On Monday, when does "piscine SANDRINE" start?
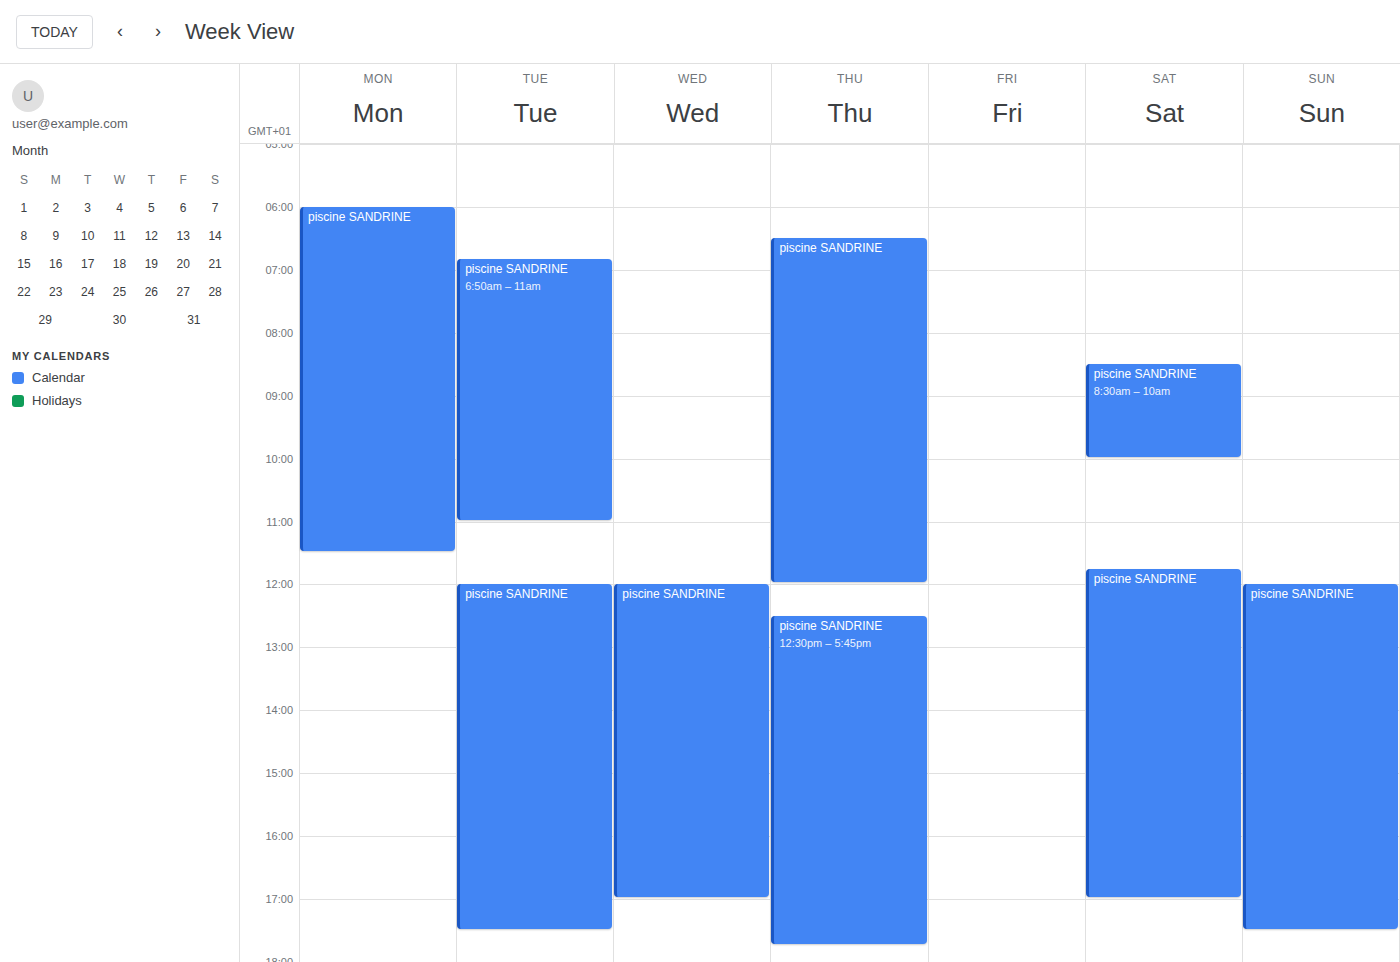
6:00 AM